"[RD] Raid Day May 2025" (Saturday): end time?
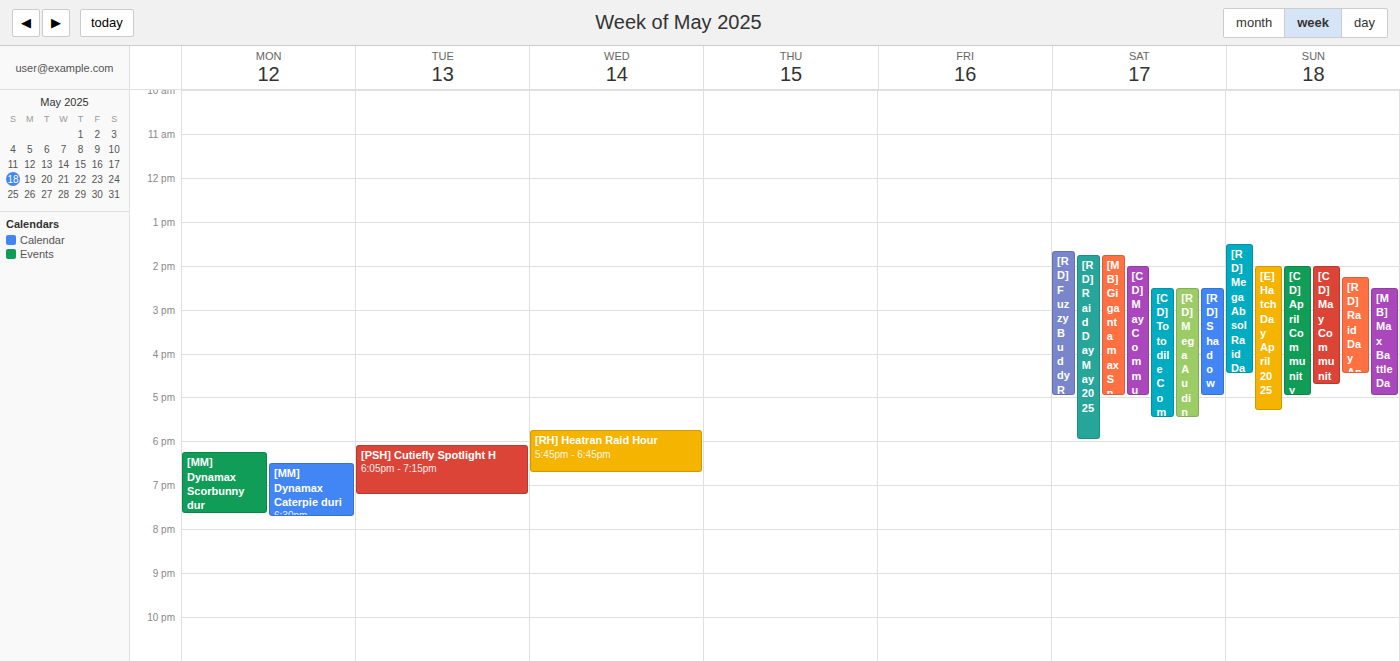
6:00 PM